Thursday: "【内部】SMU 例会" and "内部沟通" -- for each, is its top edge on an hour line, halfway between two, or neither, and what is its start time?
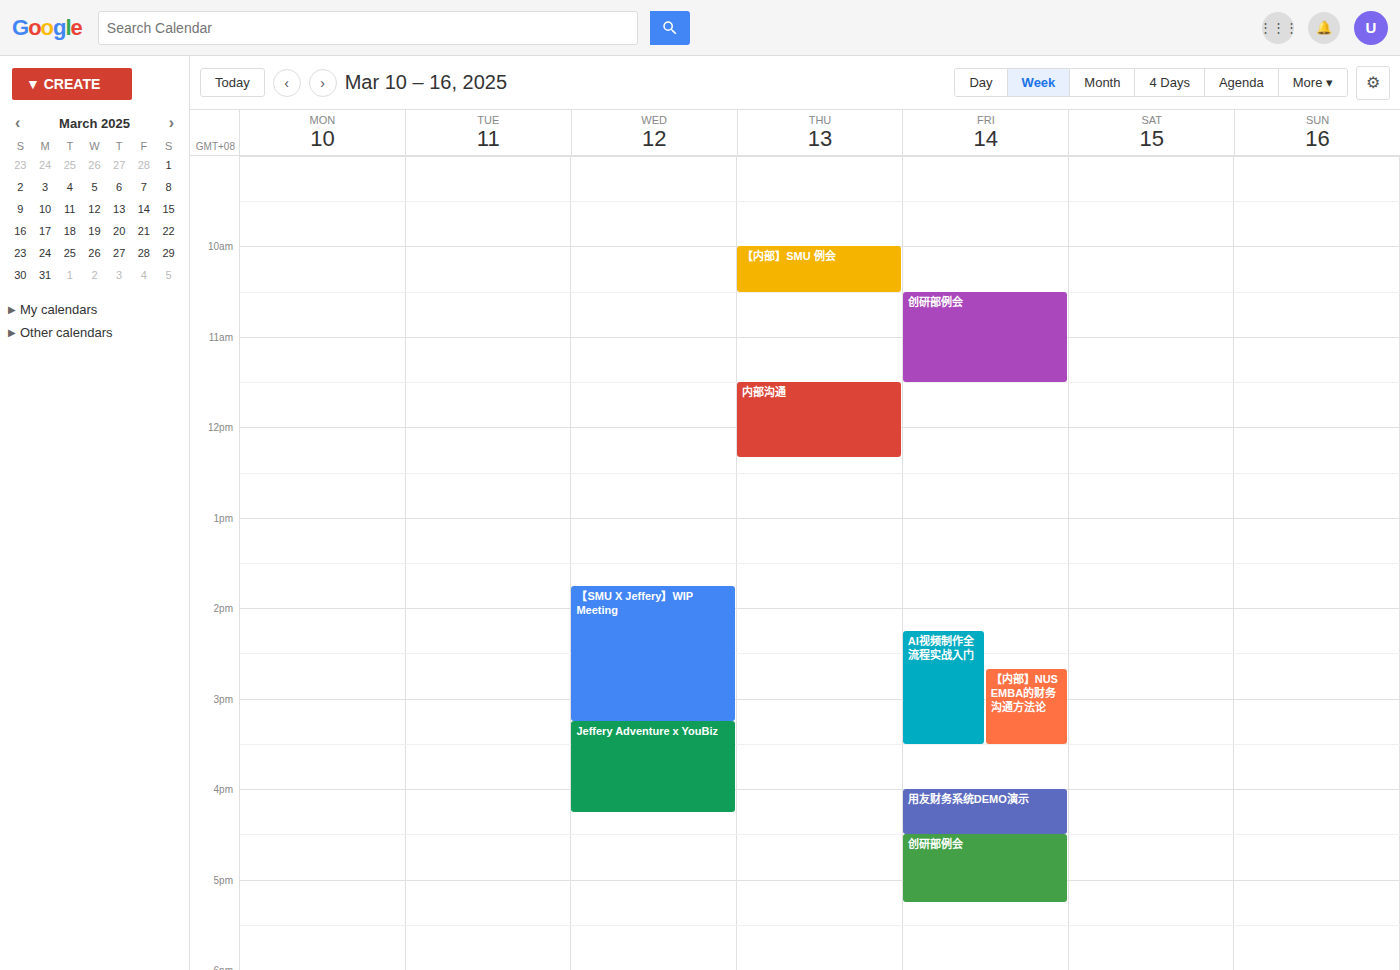
"【内部】SMU 例会": 10:00 AM, exactly on the 10 AM line. "内部沟通": 11:30 AM, halfway between the 11 AM and 12 PM lines.